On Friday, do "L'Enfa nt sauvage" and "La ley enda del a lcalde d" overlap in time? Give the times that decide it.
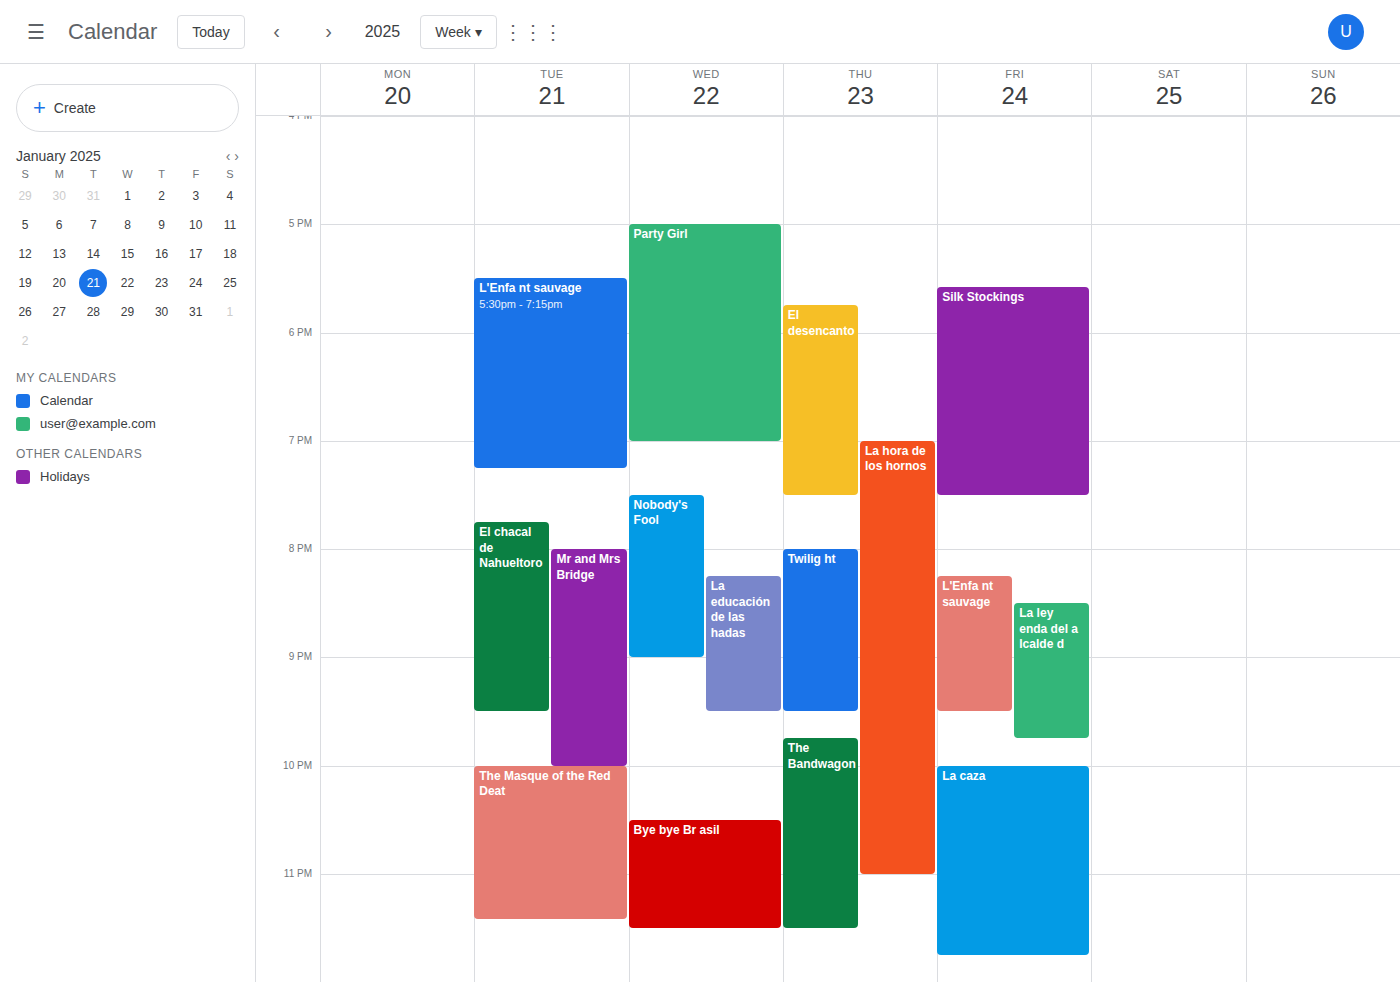
"La ley enda del a lcalde d" starts at 8:30 PM, before "L'Enfa nt sauvage" ends at 9:30 PM -- they overlap.